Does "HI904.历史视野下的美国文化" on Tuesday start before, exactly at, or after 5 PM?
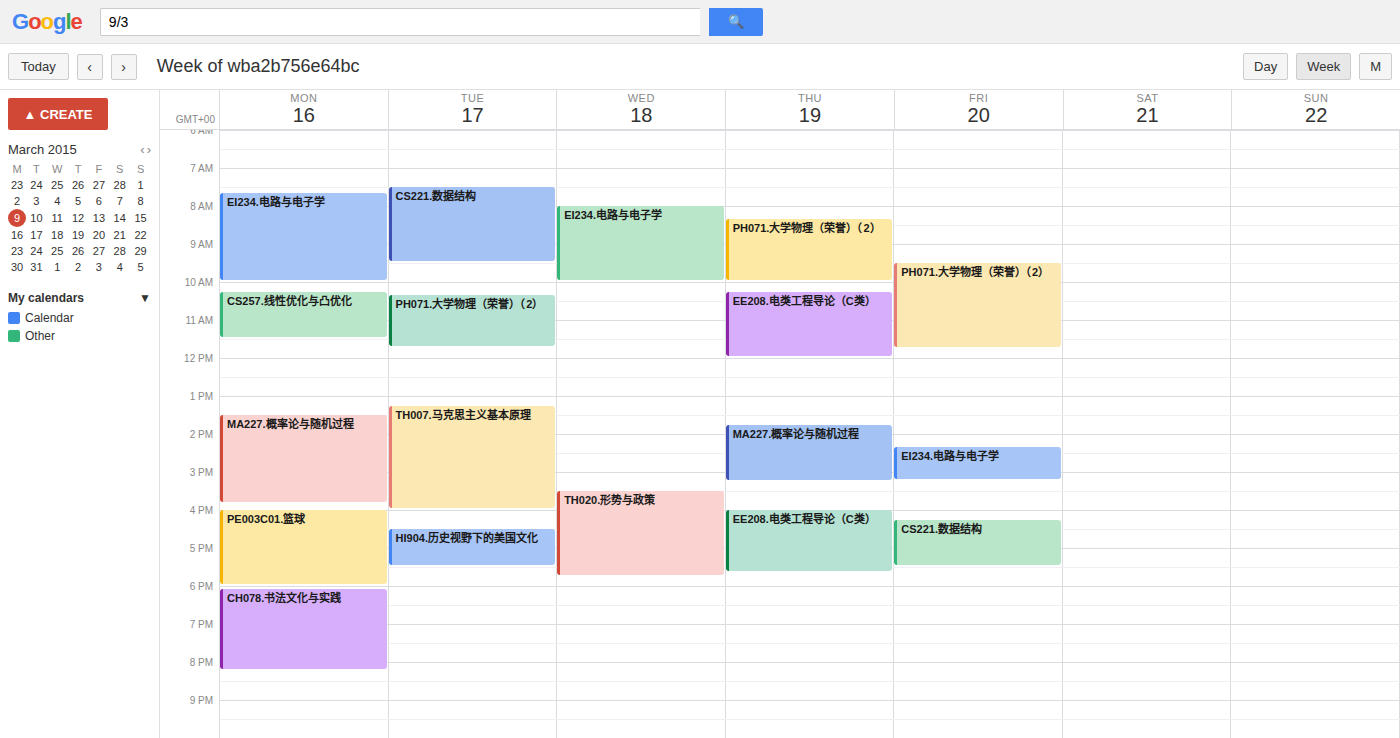
4:30 PM -- before 5 PM, 30 minutes above the 5 PM line.